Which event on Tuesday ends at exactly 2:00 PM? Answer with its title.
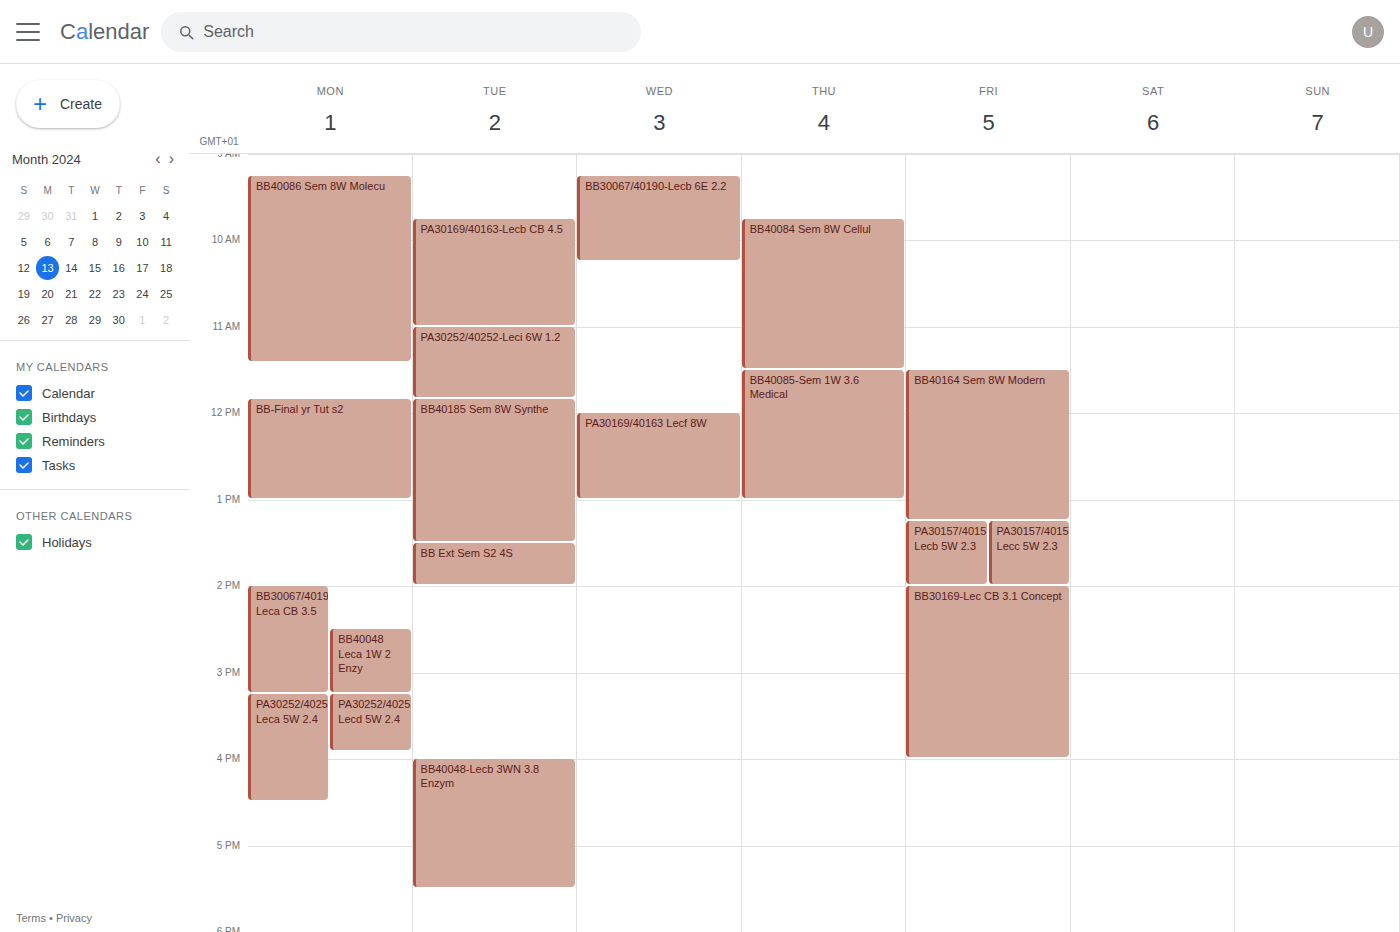
"BB Ext Sem S2 4S"